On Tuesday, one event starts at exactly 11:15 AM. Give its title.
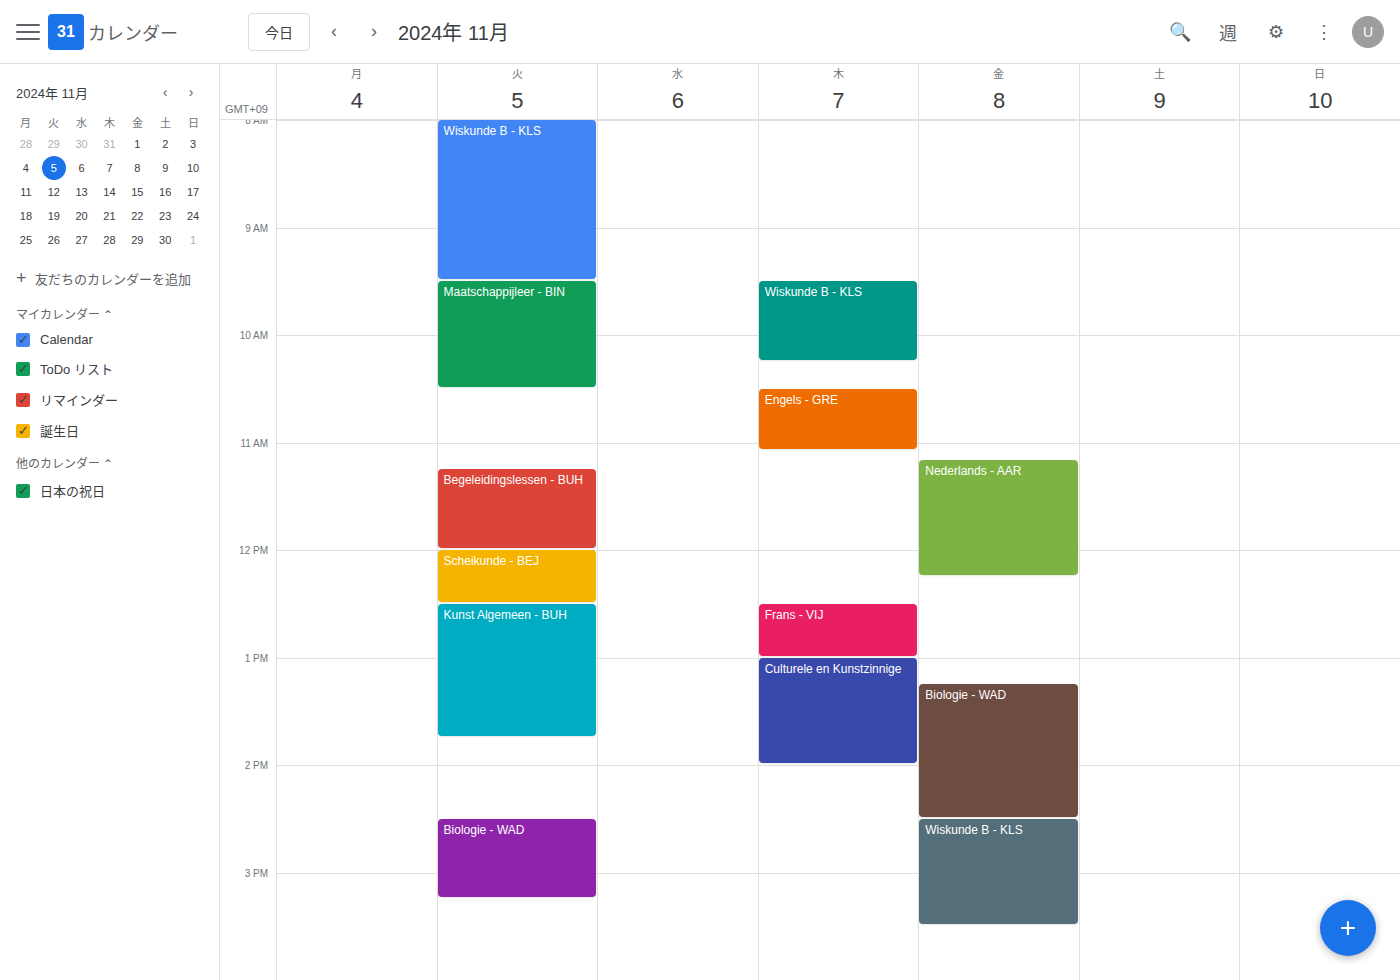
"Begeleidingslessen - BUH"